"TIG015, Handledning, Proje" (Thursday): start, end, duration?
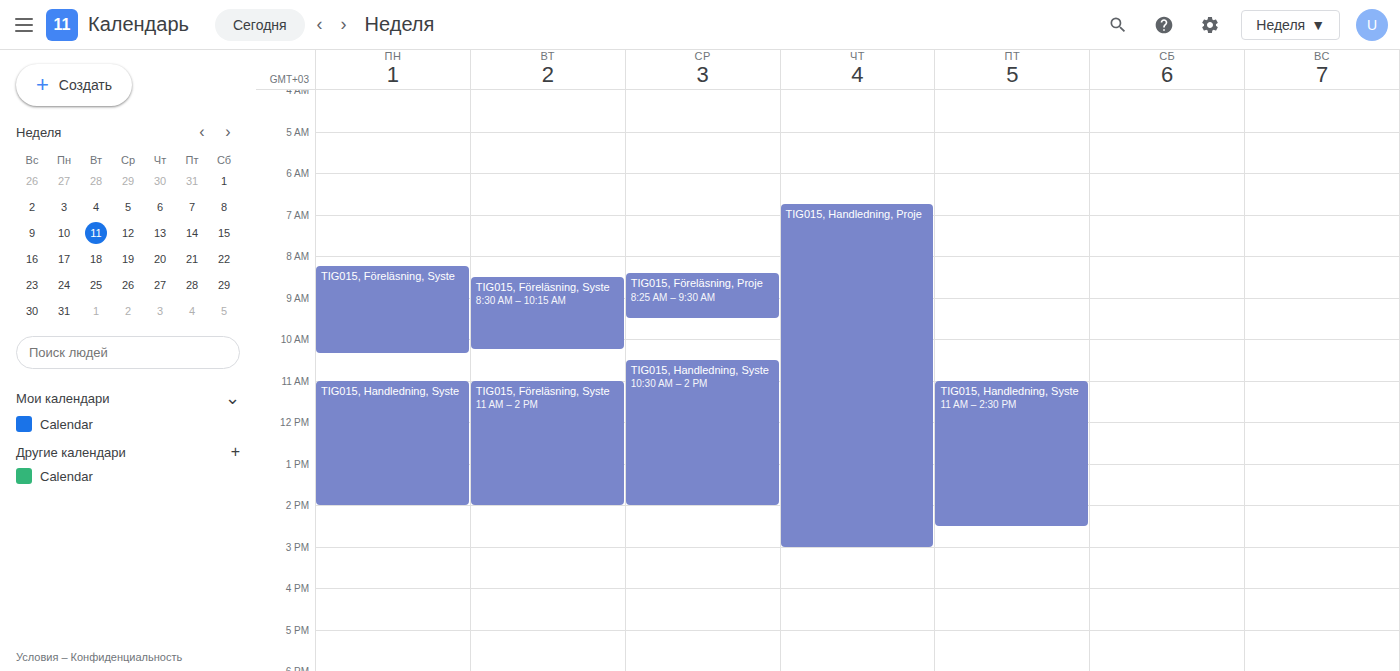
6:45 AM to 3:00 PM, 8 hours 15 minutes